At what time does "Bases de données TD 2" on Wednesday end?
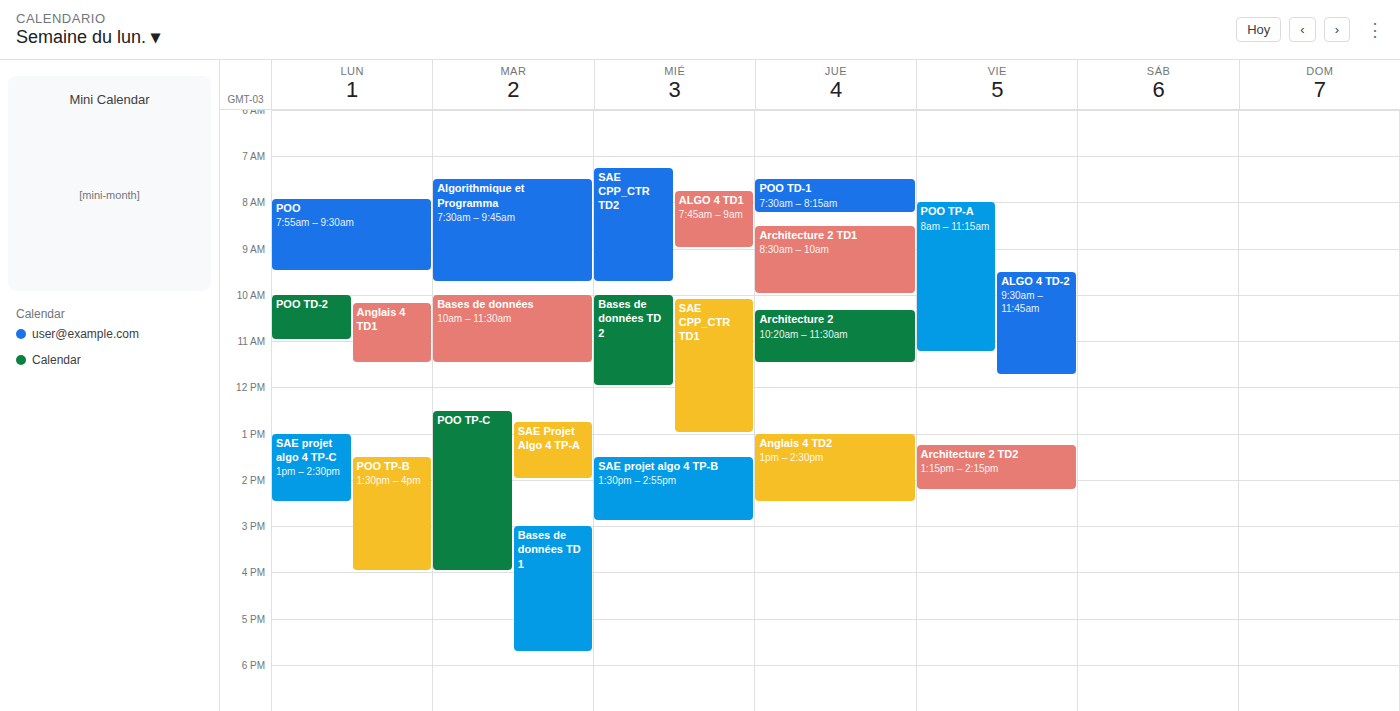
12:00 PM